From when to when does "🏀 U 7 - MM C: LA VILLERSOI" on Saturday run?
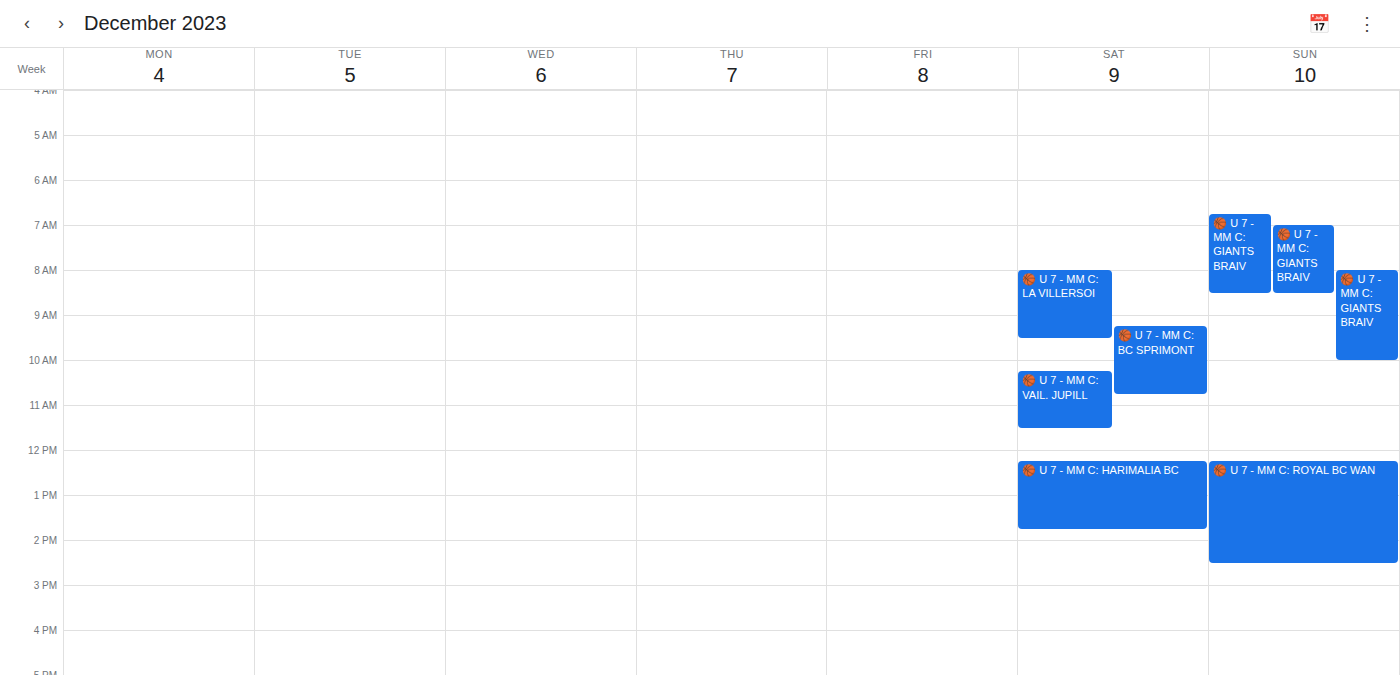
8:00 AM to 9:30 AM